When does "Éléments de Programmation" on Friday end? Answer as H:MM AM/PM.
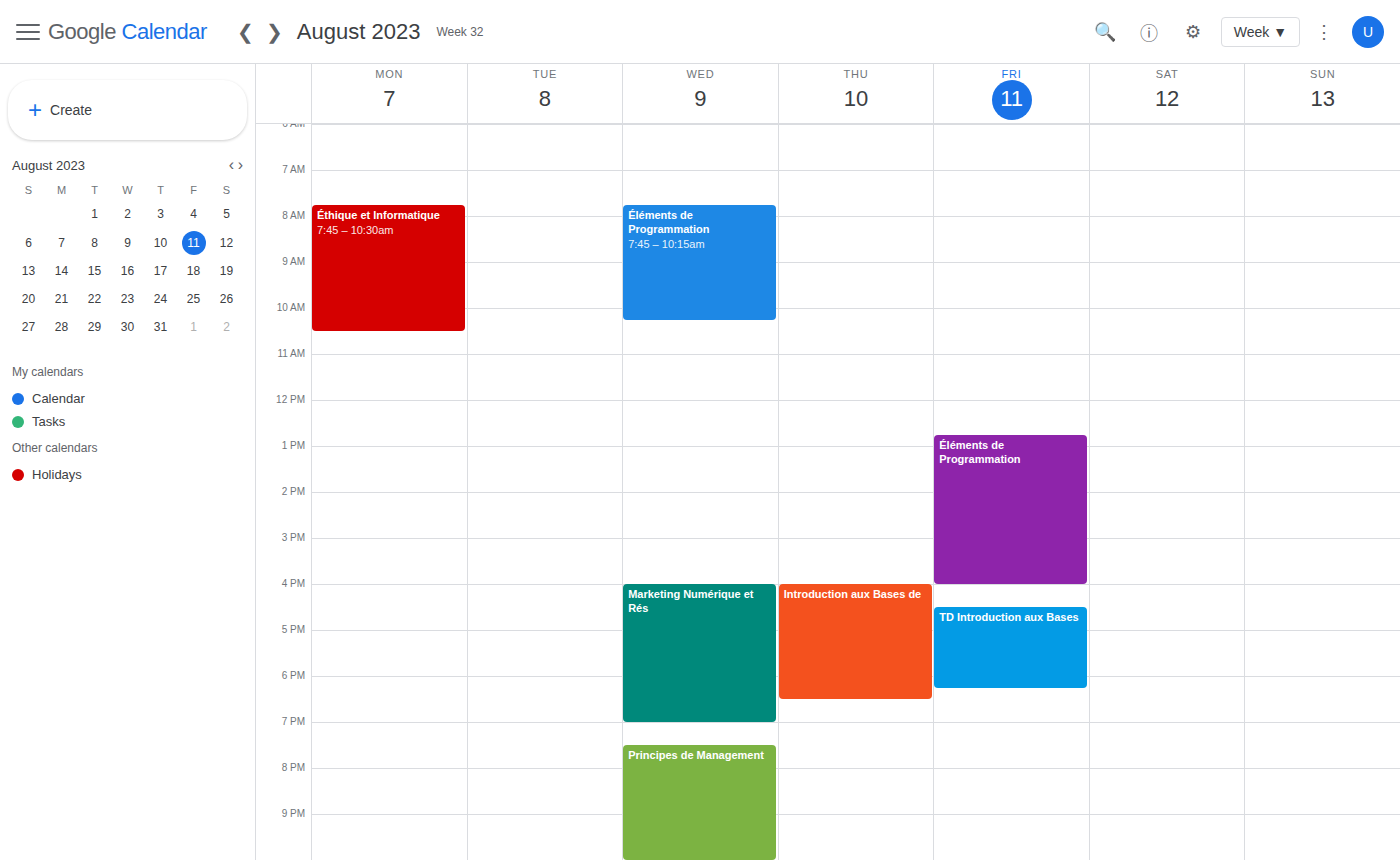
4:00 PM